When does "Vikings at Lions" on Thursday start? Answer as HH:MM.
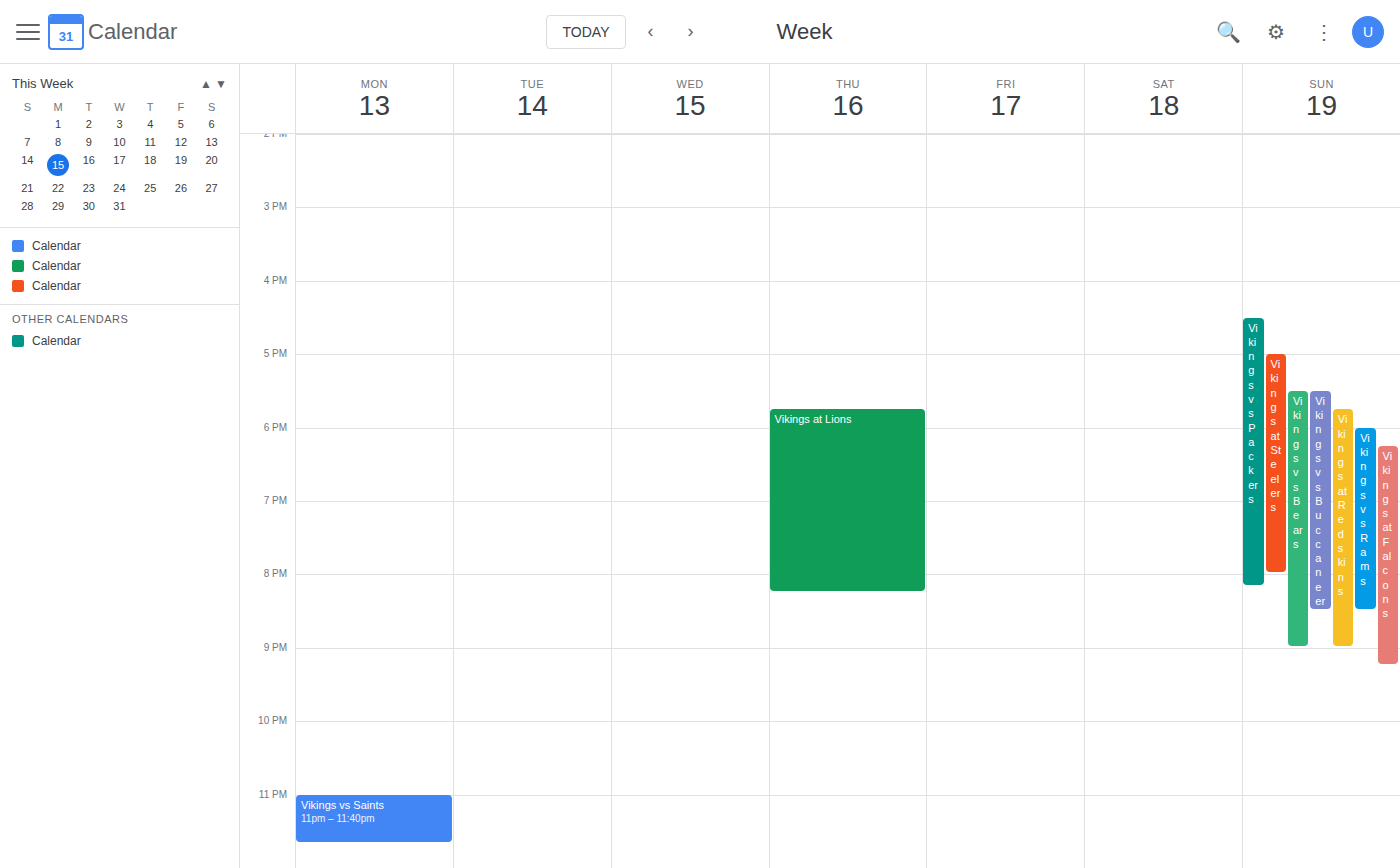
17:45